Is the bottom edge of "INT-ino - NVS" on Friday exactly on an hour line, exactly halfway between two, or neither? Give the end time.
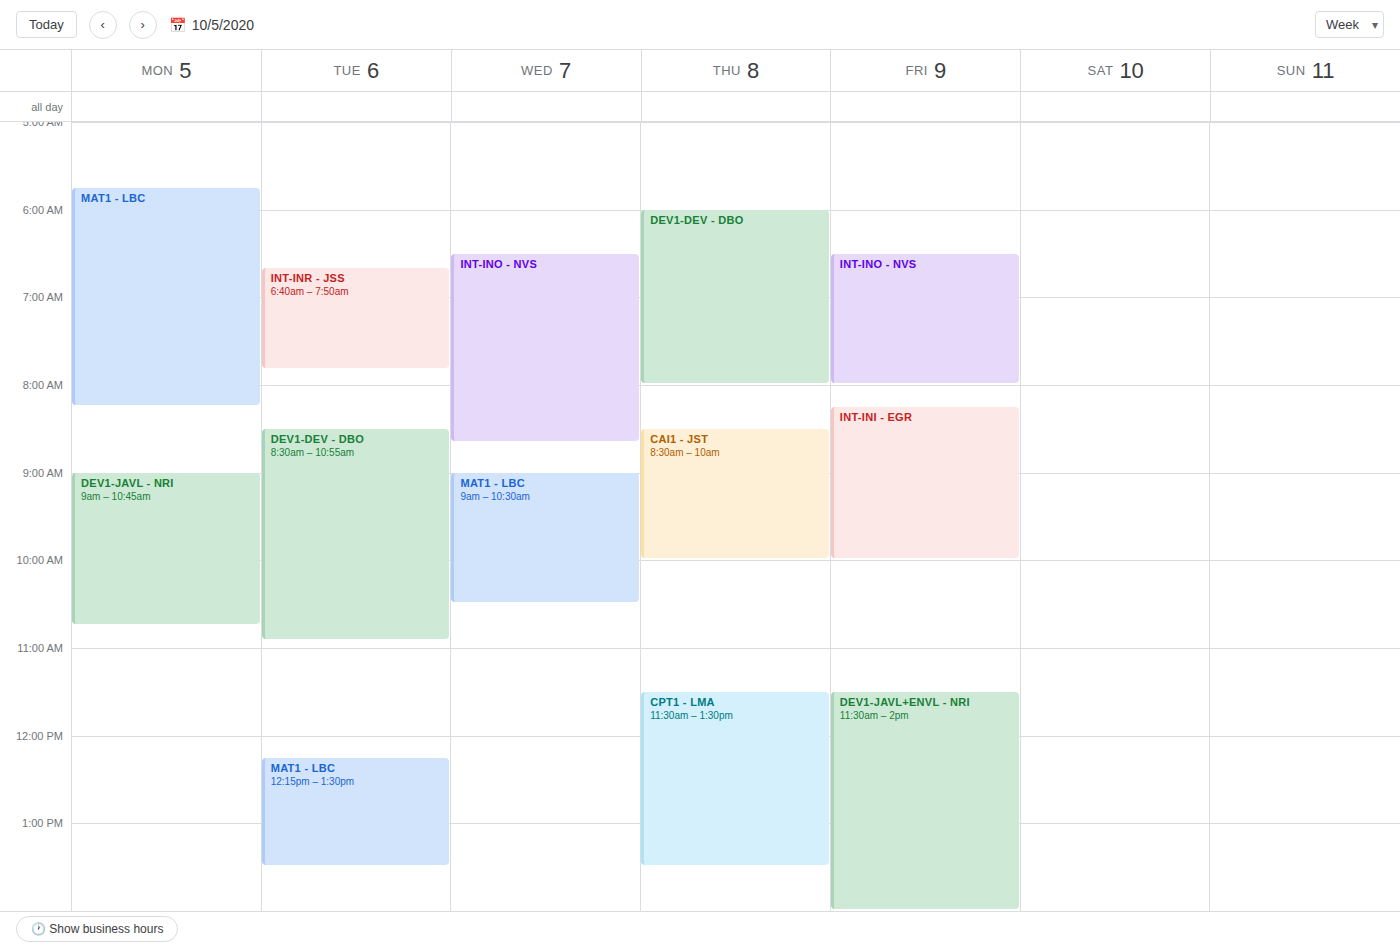
8:00 AM -- exactly on the 8 AM line.